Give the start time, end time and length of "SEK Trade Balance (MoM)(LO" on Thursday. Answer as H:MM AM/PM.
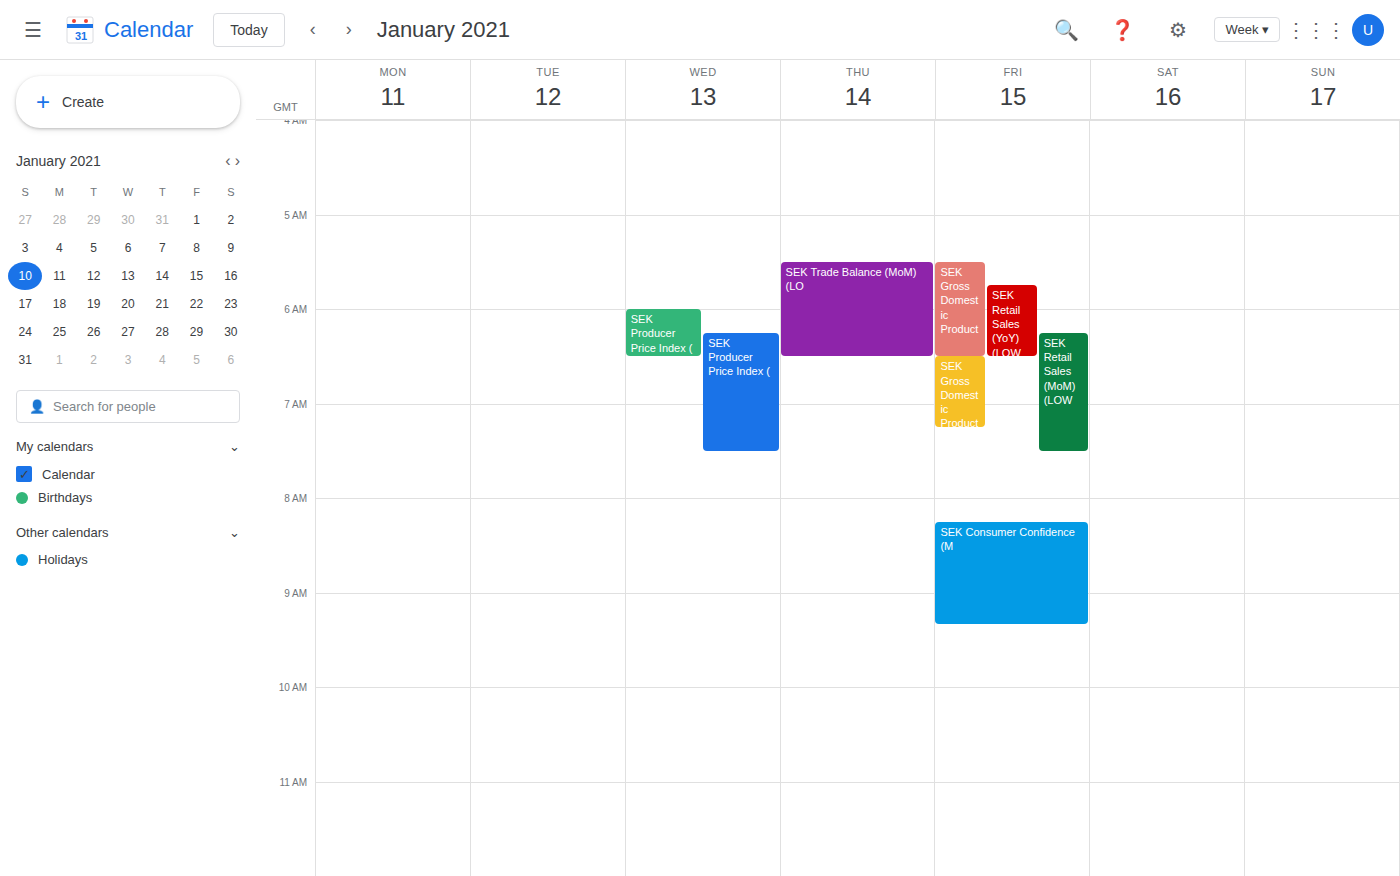
5:30 AM to 6:30 AM, 1 hour